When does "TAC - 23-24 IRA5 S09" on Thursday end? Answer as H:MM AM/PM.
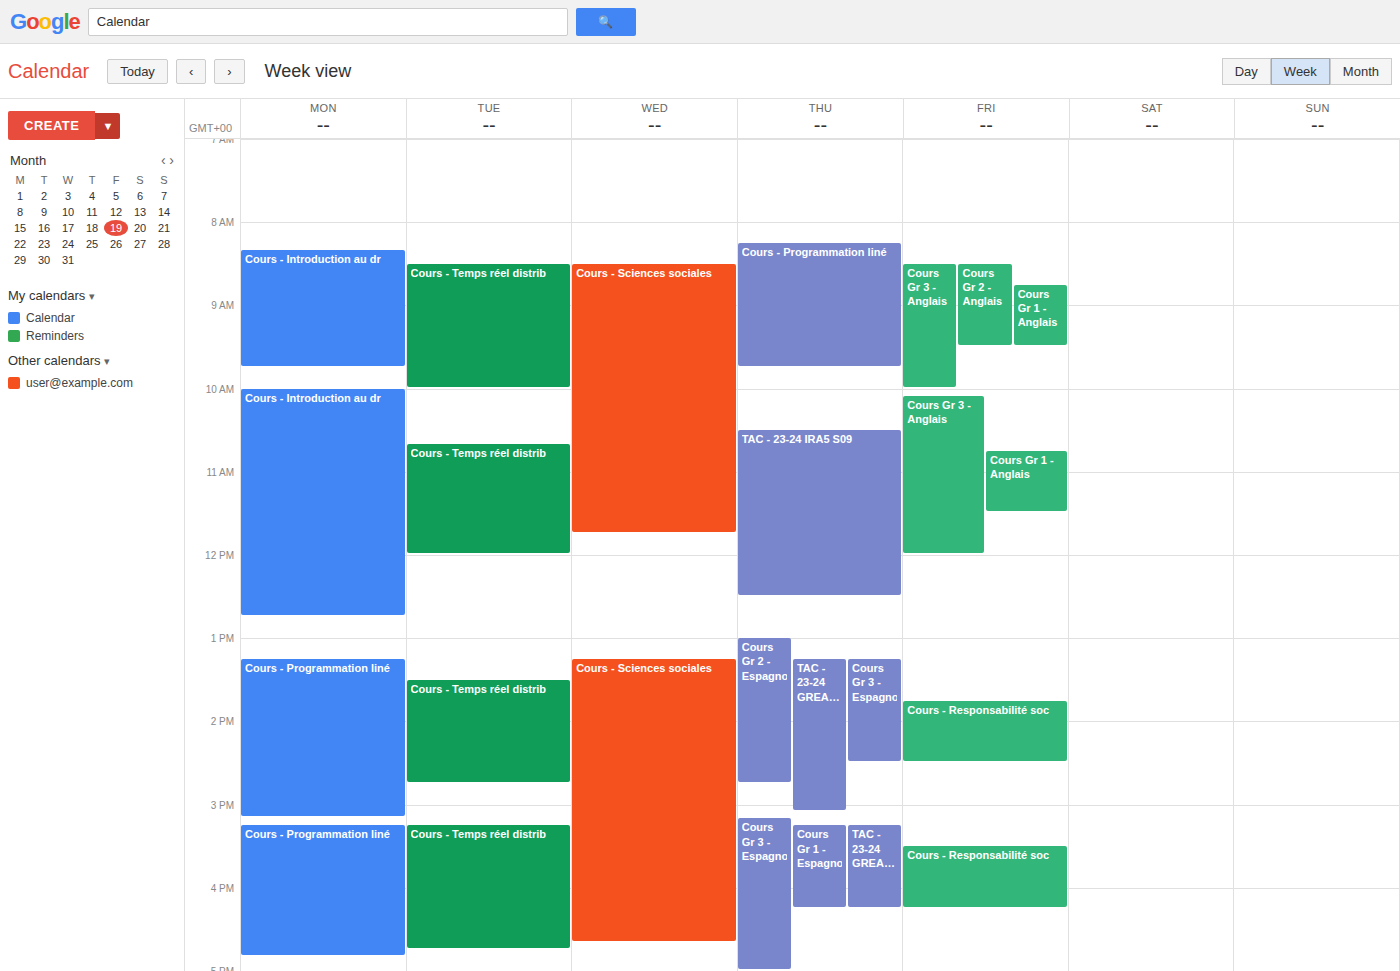
12:30 PM